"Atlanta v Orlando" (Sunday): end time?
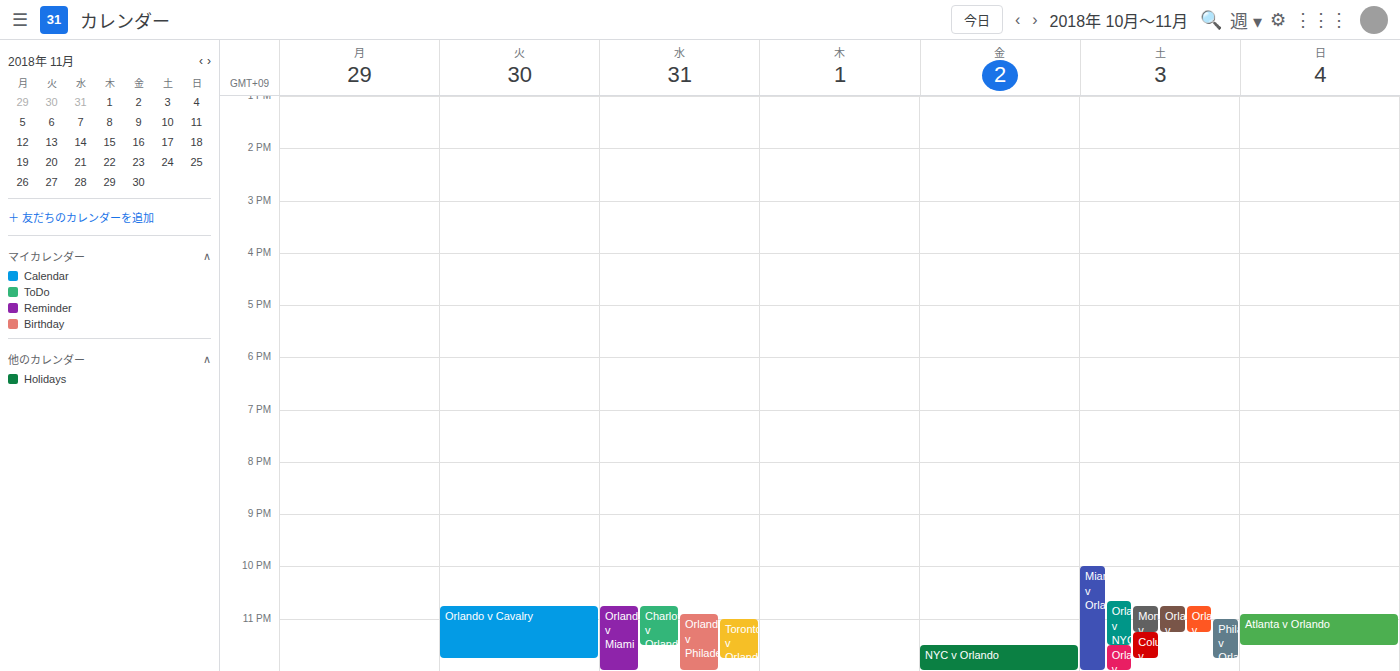
11:30 PM